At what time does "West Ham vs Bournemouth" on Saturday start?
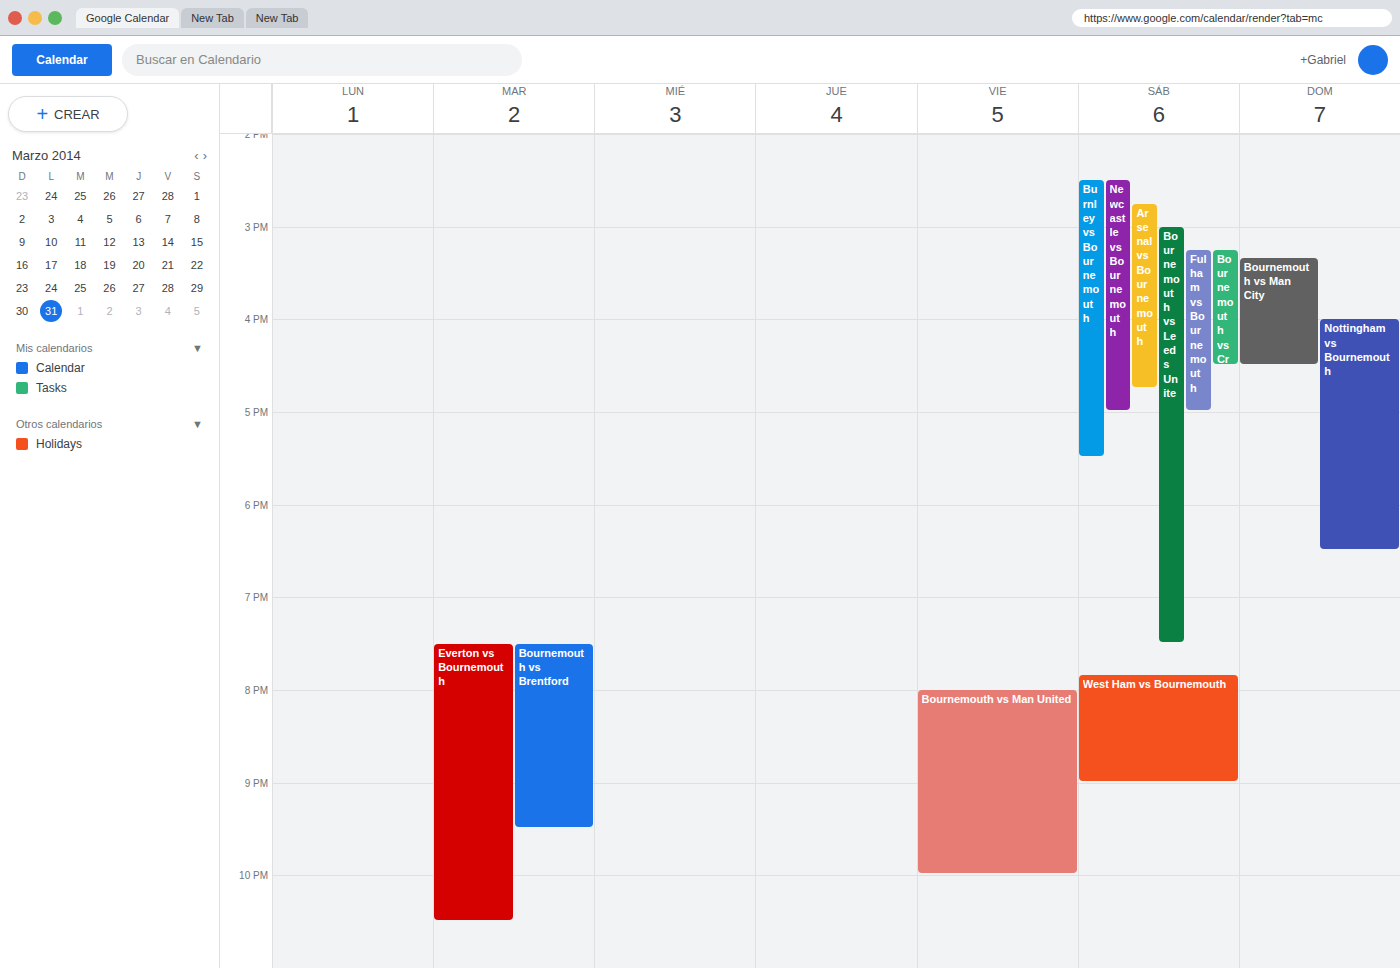
7:50 PM